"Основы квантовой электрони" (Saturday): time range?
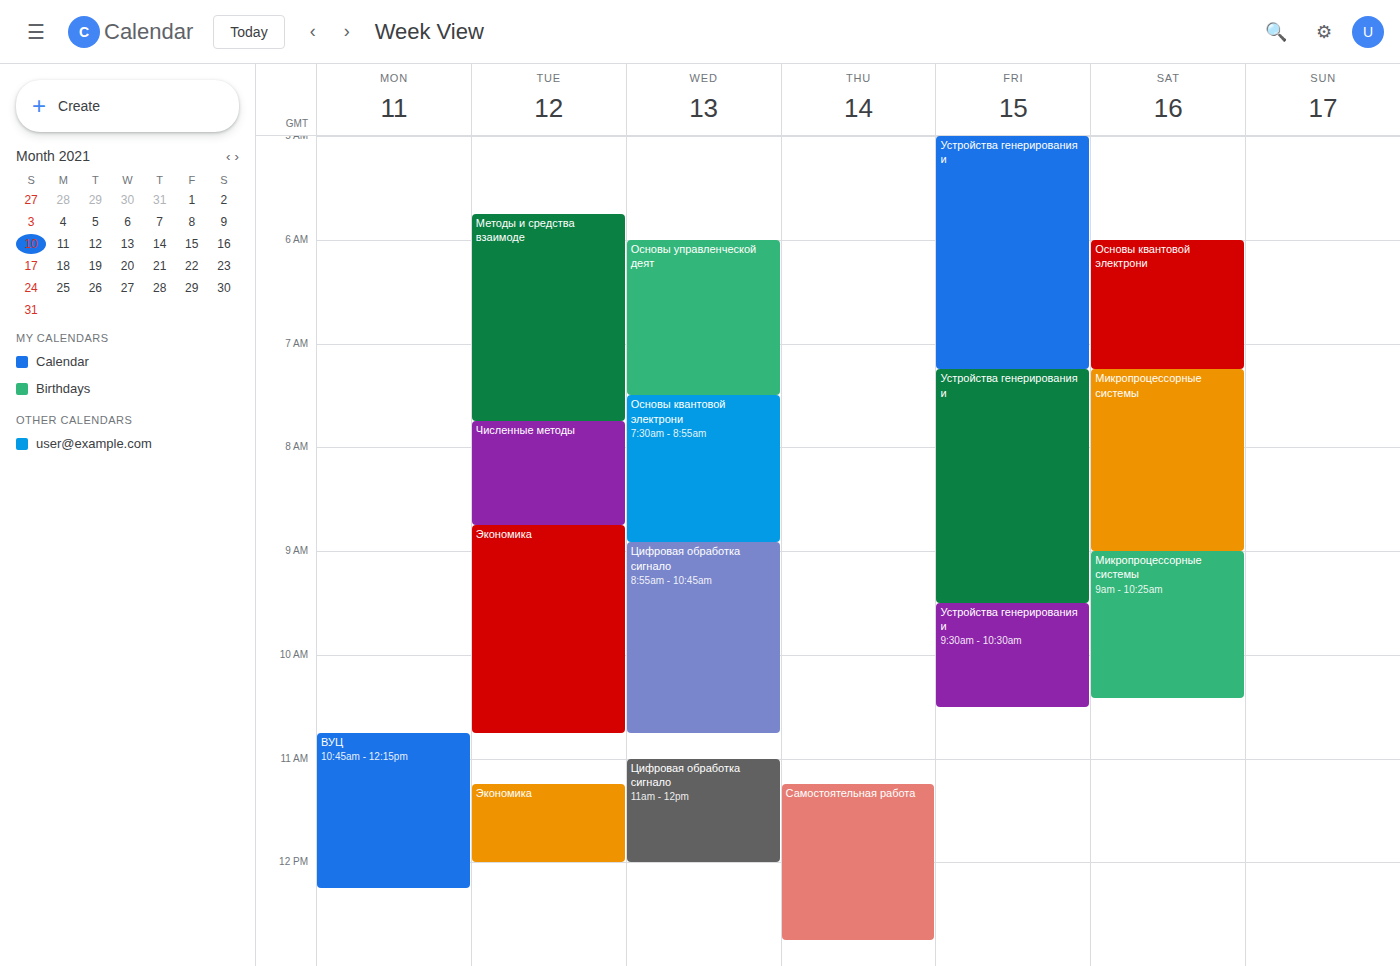
6:00 AM to 7:15 AM